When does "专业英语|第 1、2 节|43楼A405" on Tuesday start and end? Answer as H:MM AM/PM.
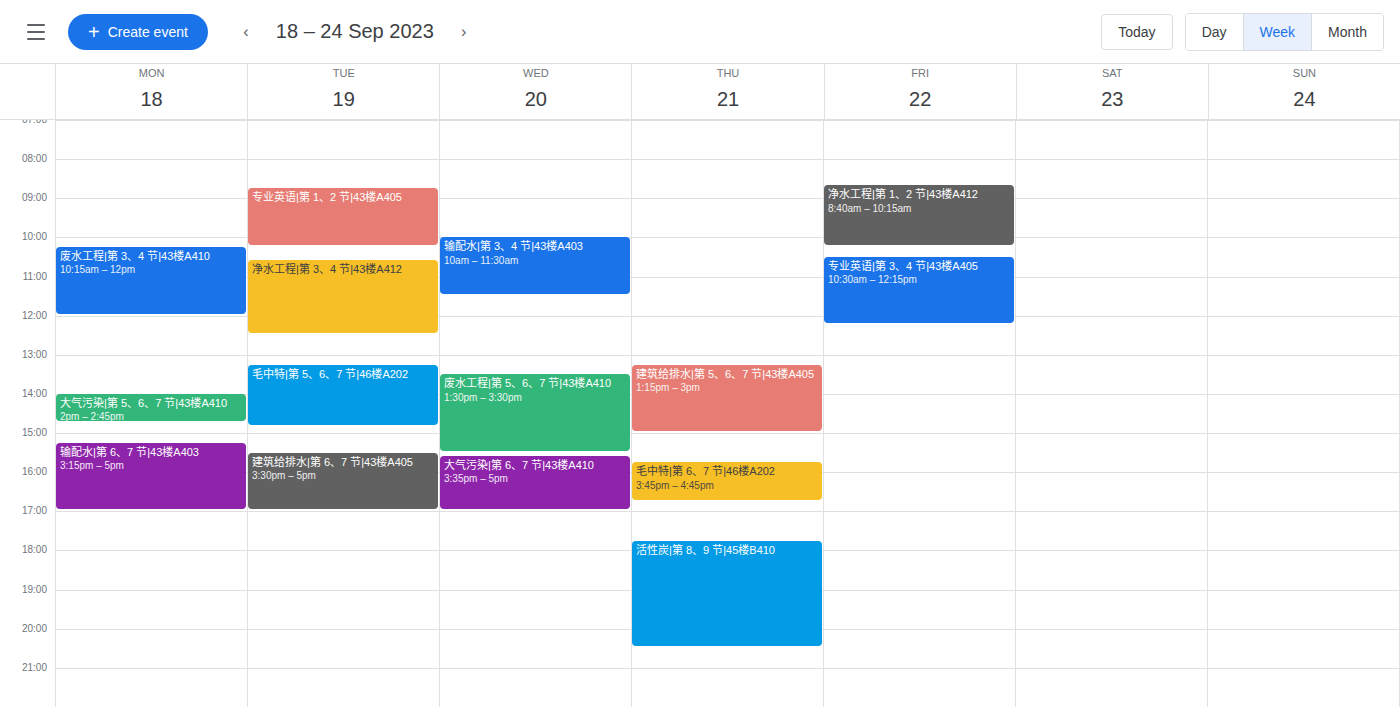
8:45 AM to 10:15 AM